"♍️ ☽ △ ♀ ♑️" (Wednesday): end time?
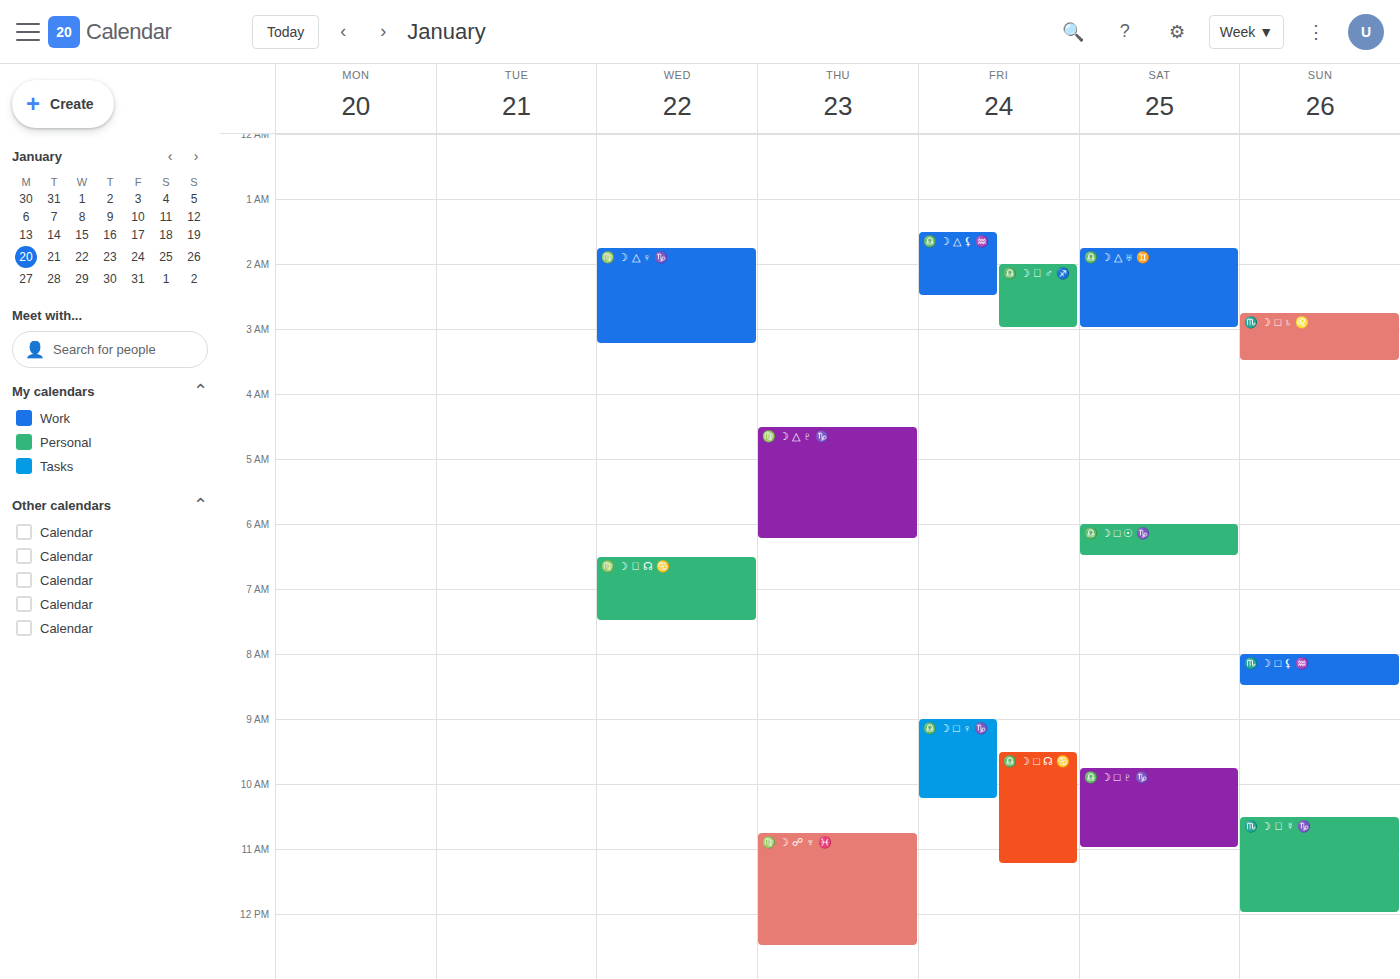
3:15 AM